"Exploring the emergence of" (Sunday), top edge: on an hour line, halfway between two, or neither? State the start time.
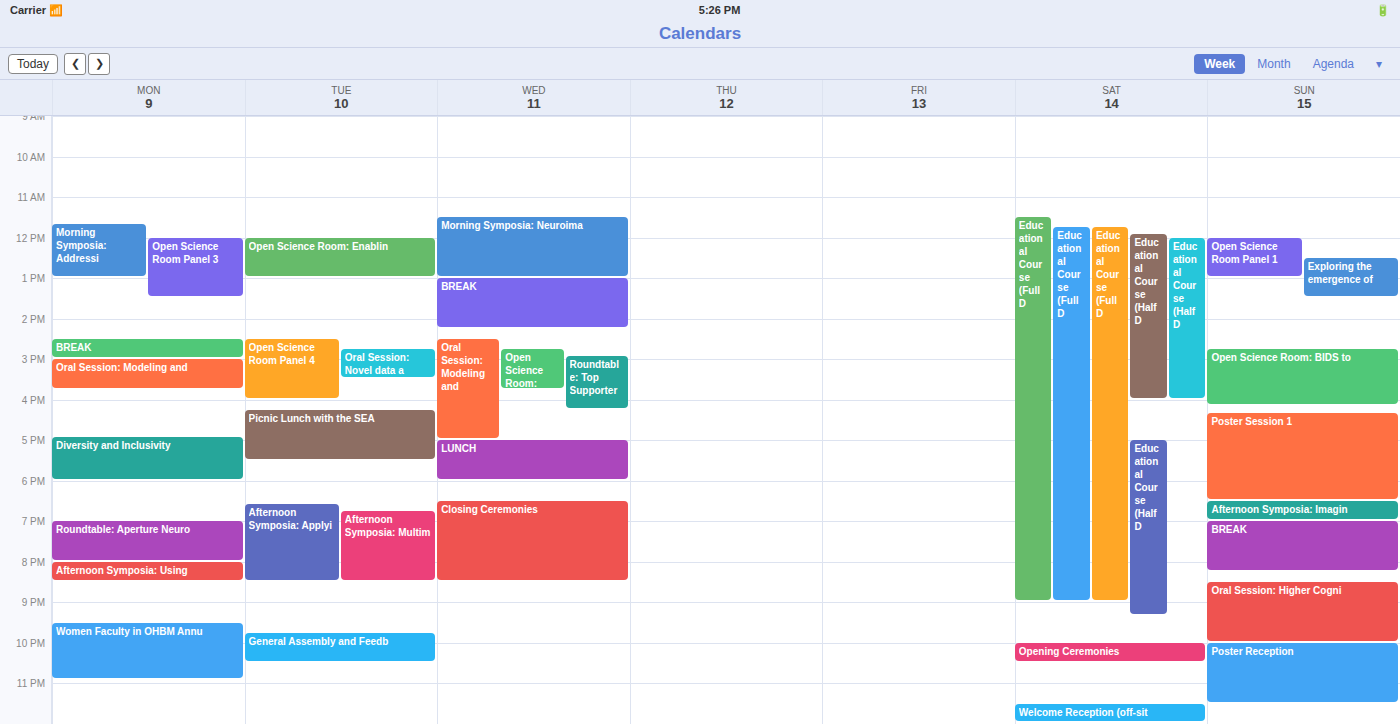
12:30 PM -- halfway between the 12 PM and 1 PM lines.